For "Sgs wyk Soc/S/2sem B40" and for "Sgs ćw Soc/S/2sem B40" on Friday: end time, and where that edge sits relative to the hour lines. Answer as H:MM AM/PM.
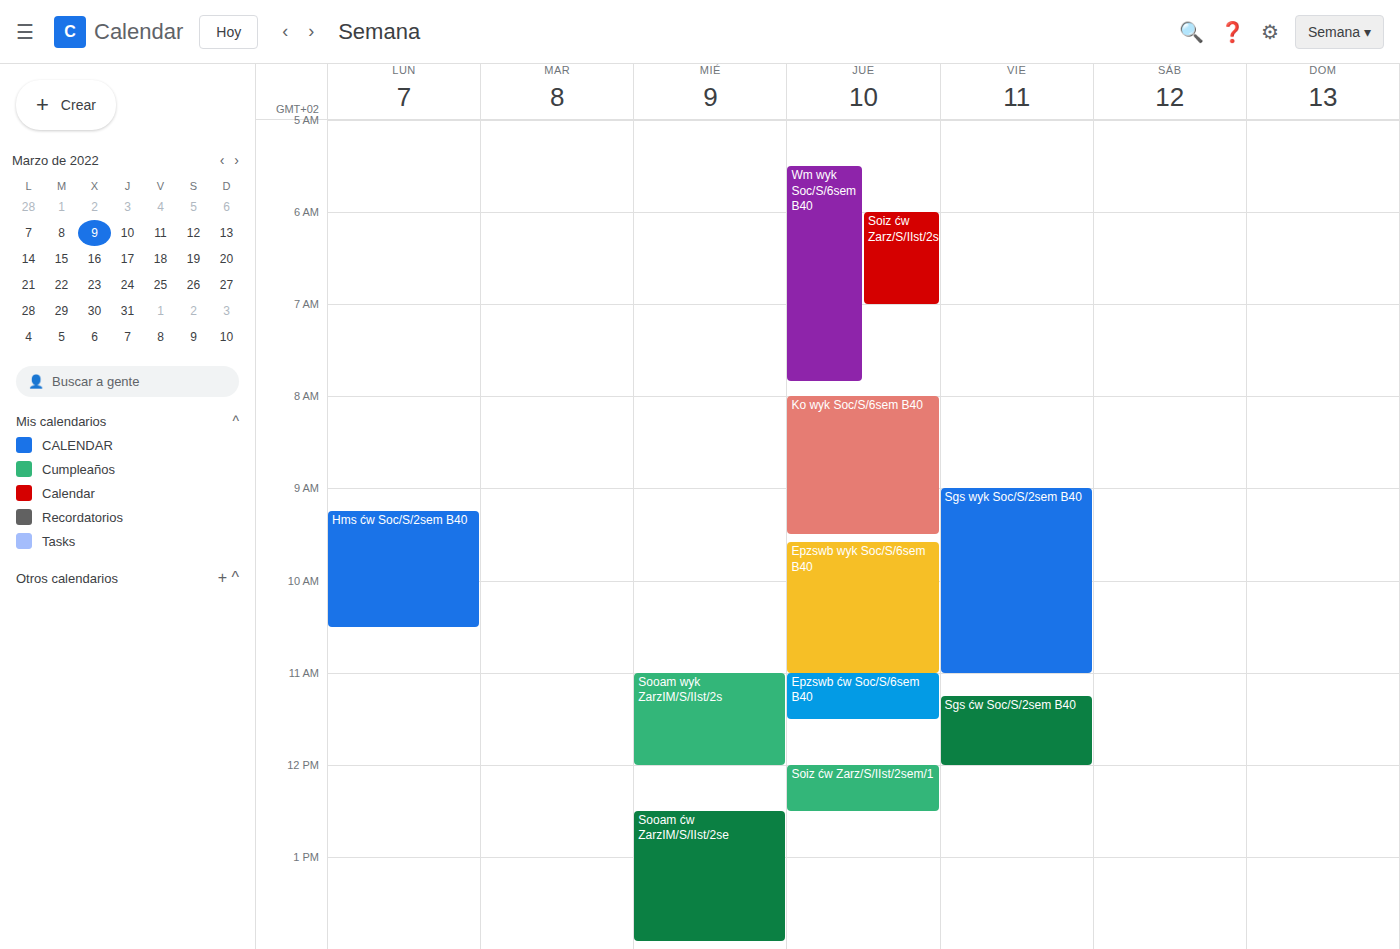
"Sgs wyk Soc/S/2sem B40": 11:00 AM, exactly on the 11 AM line. "Sgs ćw Soc/S/2sem B40": 12:00 PM, exactly on the 12 PM line.